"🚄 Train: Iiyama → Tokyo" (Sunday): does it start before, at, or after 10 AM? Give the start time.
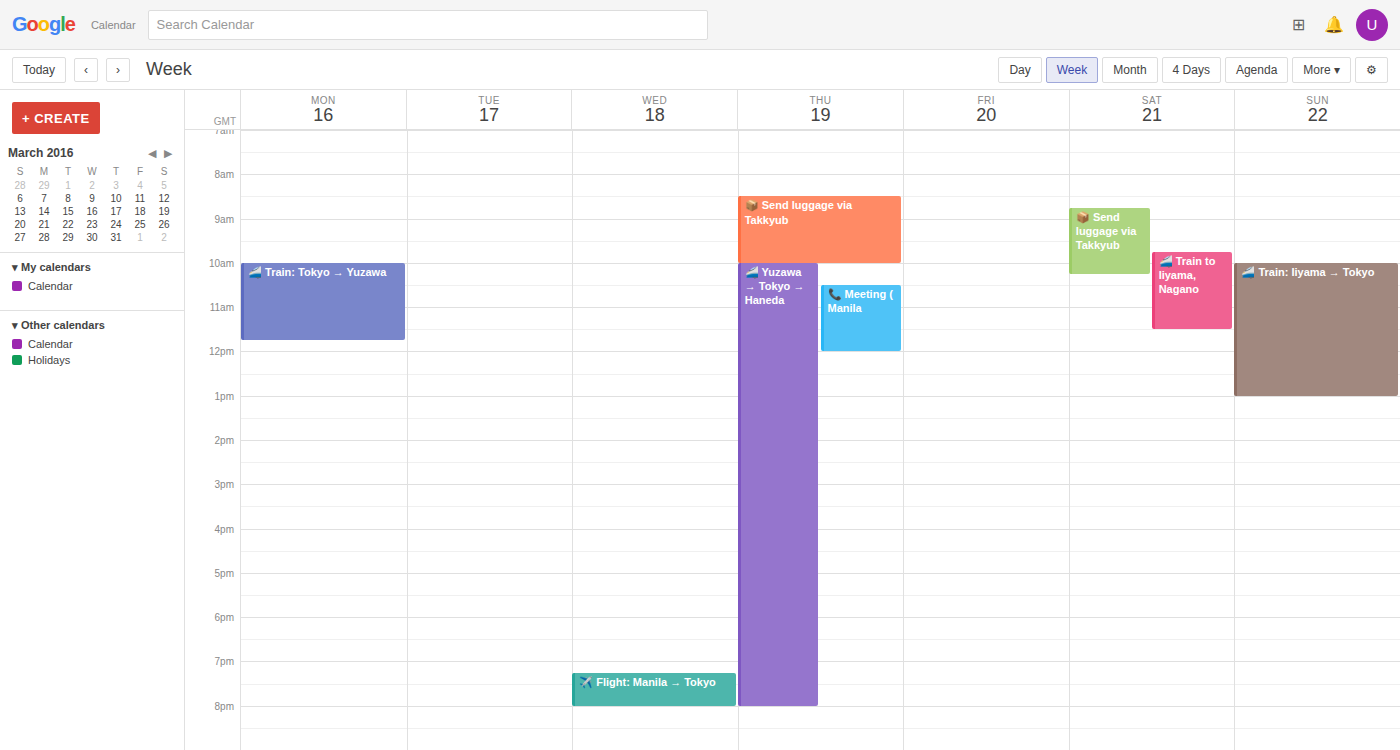
10:00 AM -- exactly at 10 AM, on the 10 AM line.